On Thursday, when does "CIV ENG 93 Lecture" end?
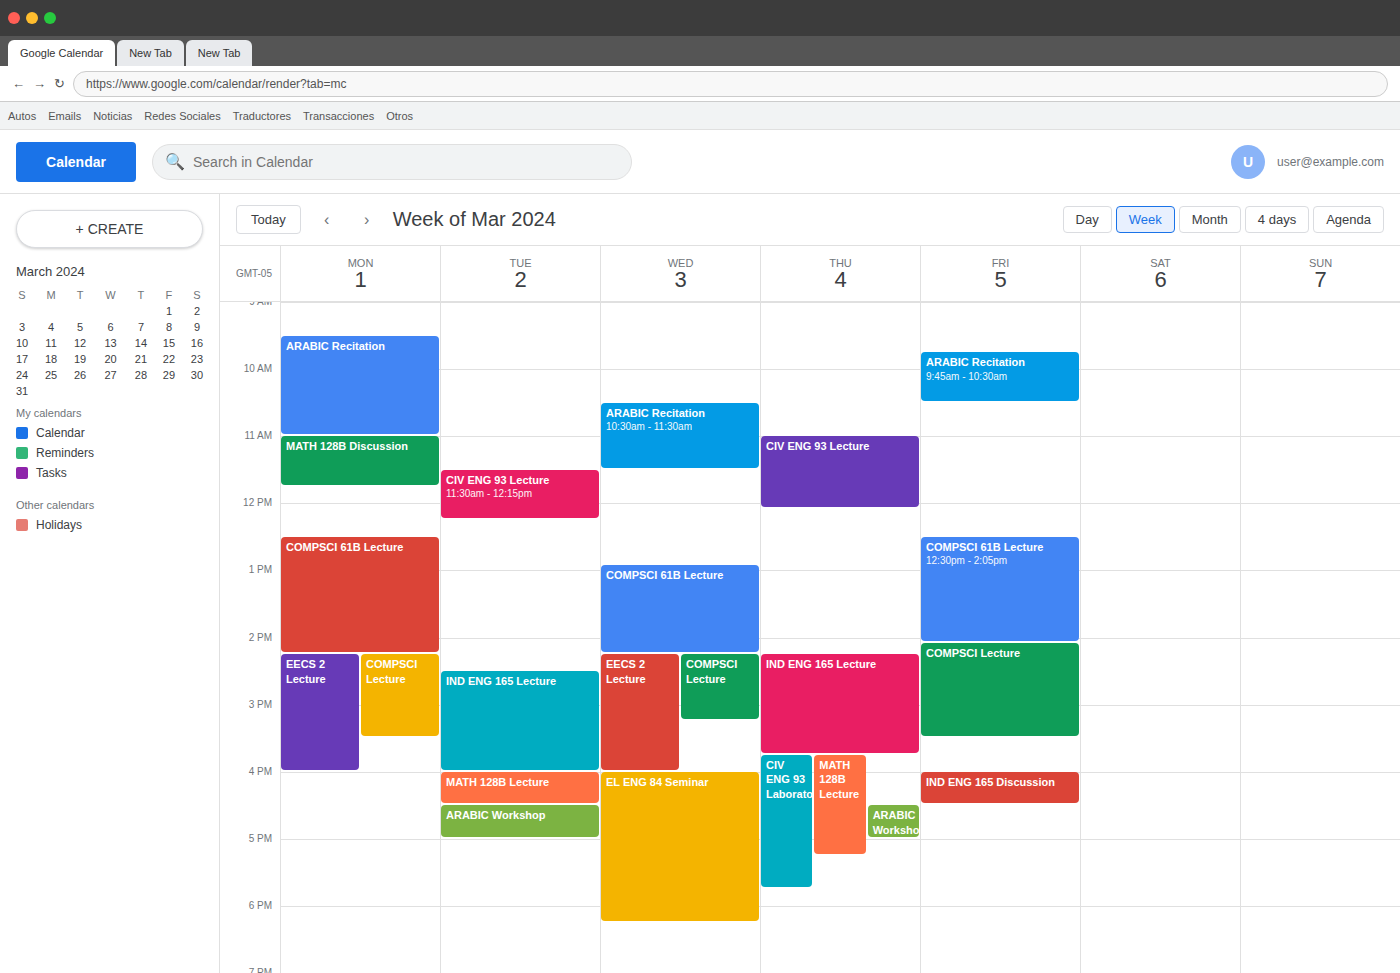
12:05 PM